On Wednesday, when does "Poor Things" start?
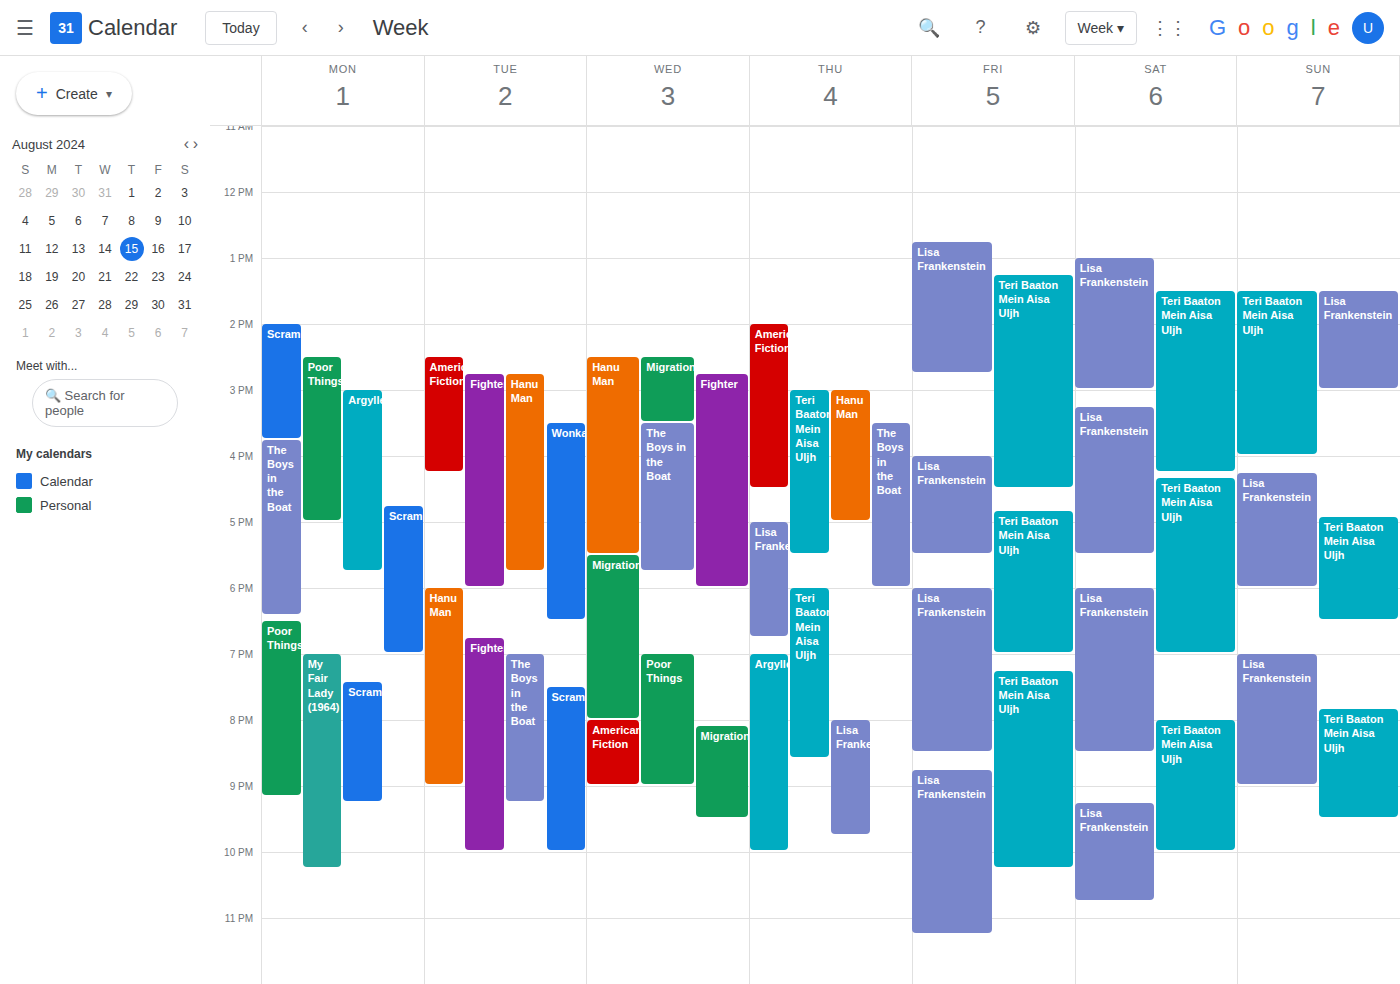
7:00 PM